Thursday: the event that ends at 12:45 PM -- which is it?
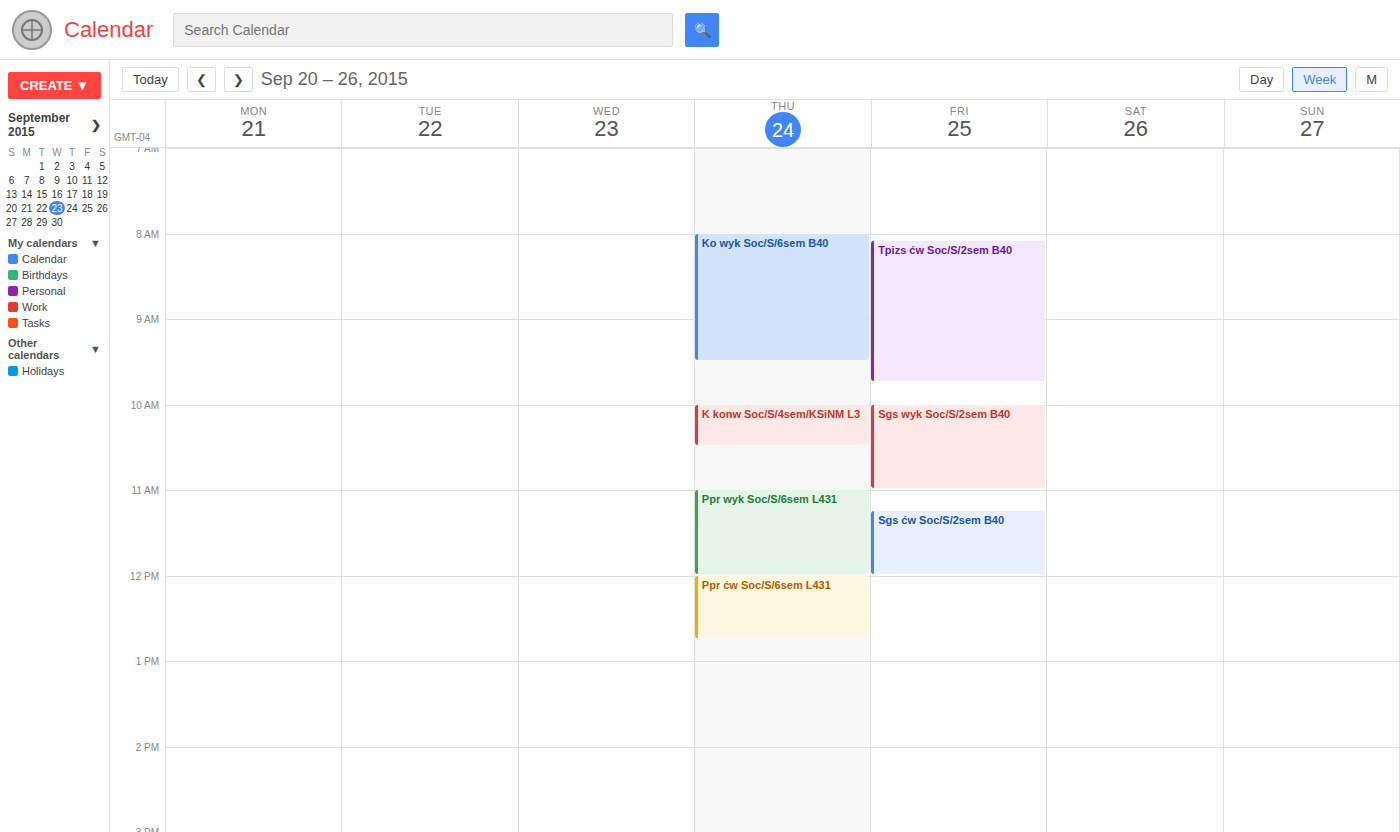
"Ppr ćw Soc/S/6sem L431"